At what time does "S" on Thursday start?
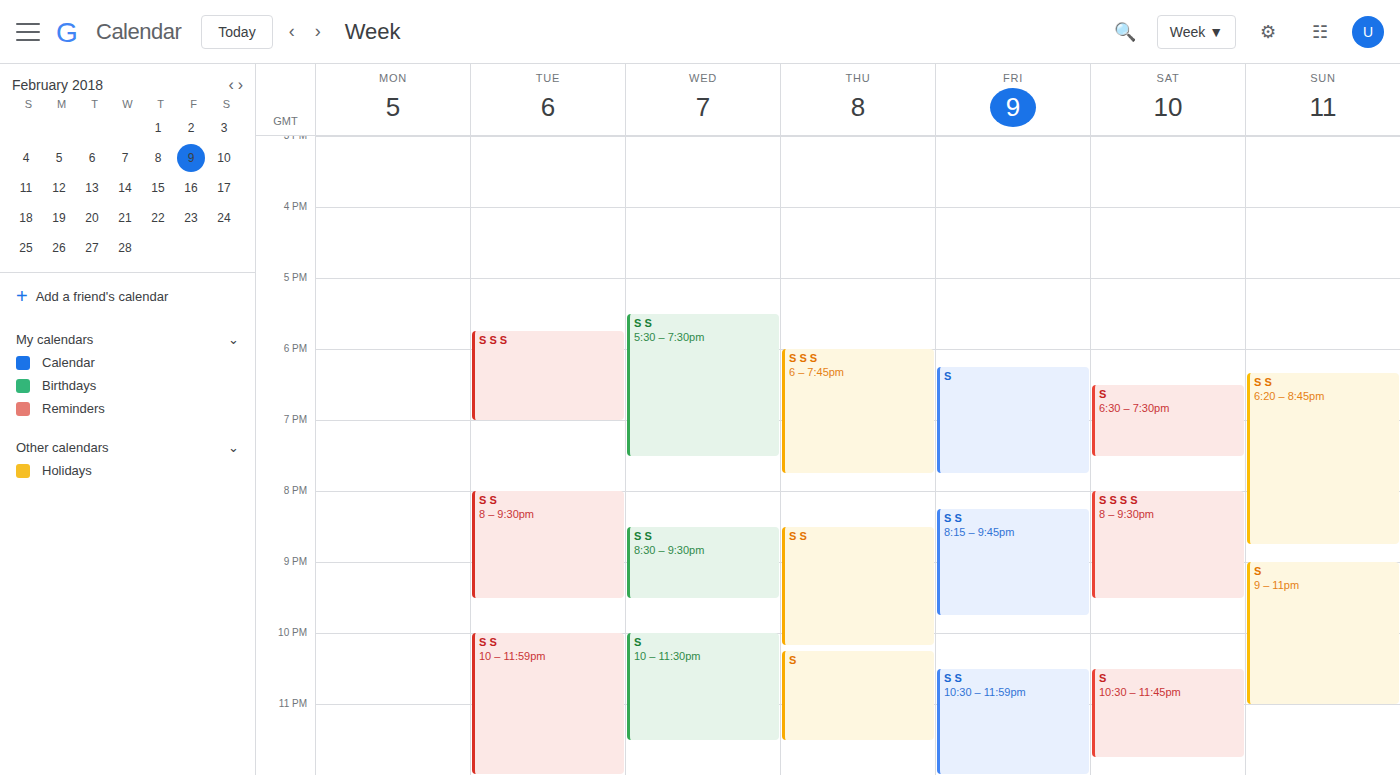
10:15 PM